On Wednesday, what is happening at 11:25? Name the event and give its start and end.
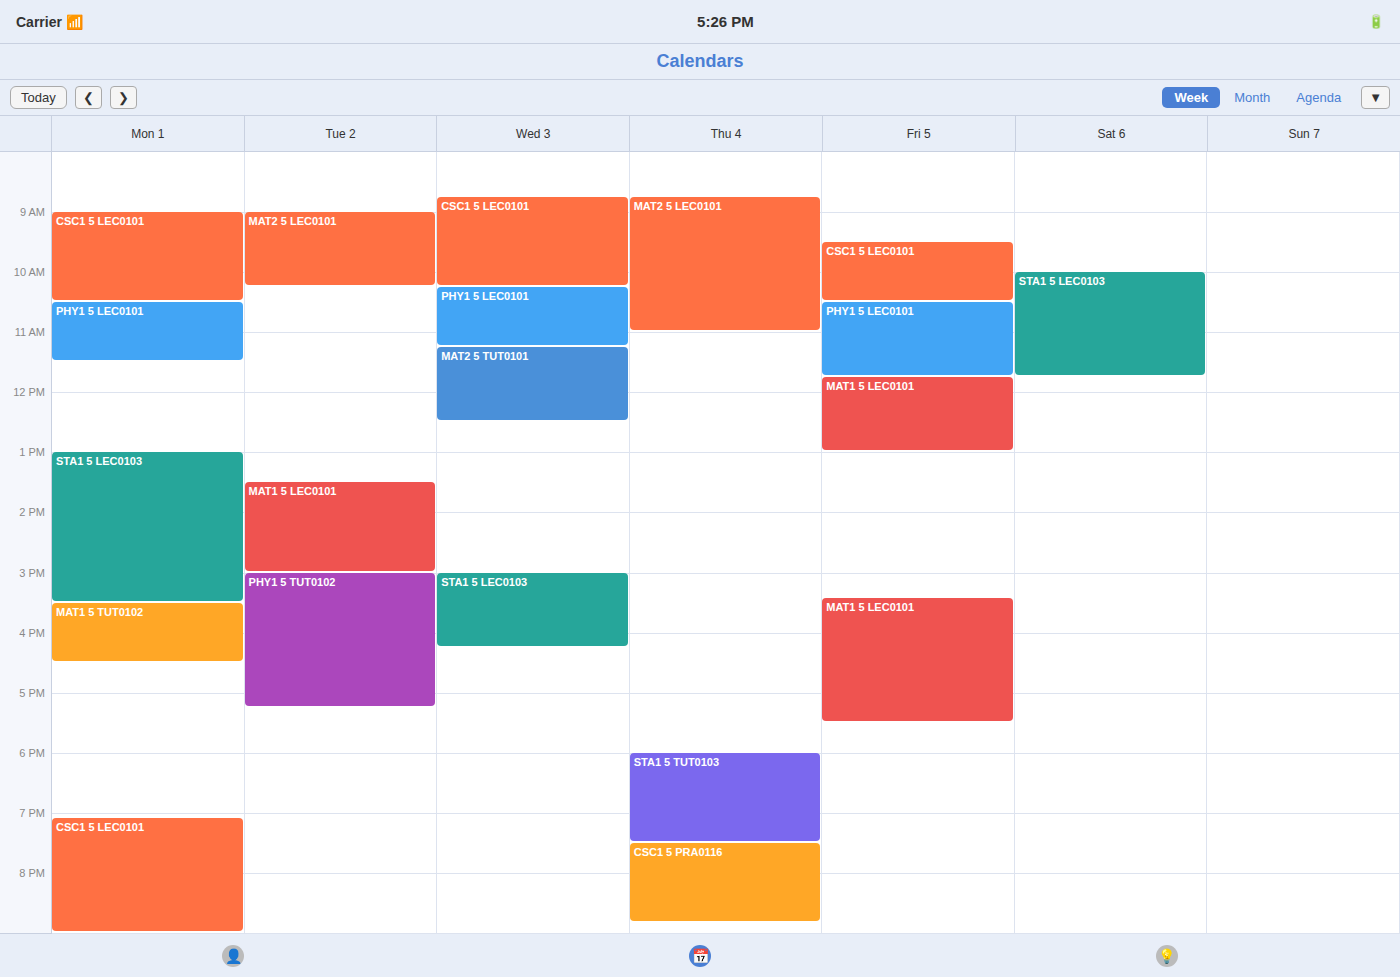
"MAT2 5 TUT0101", 11:15 to 12:30